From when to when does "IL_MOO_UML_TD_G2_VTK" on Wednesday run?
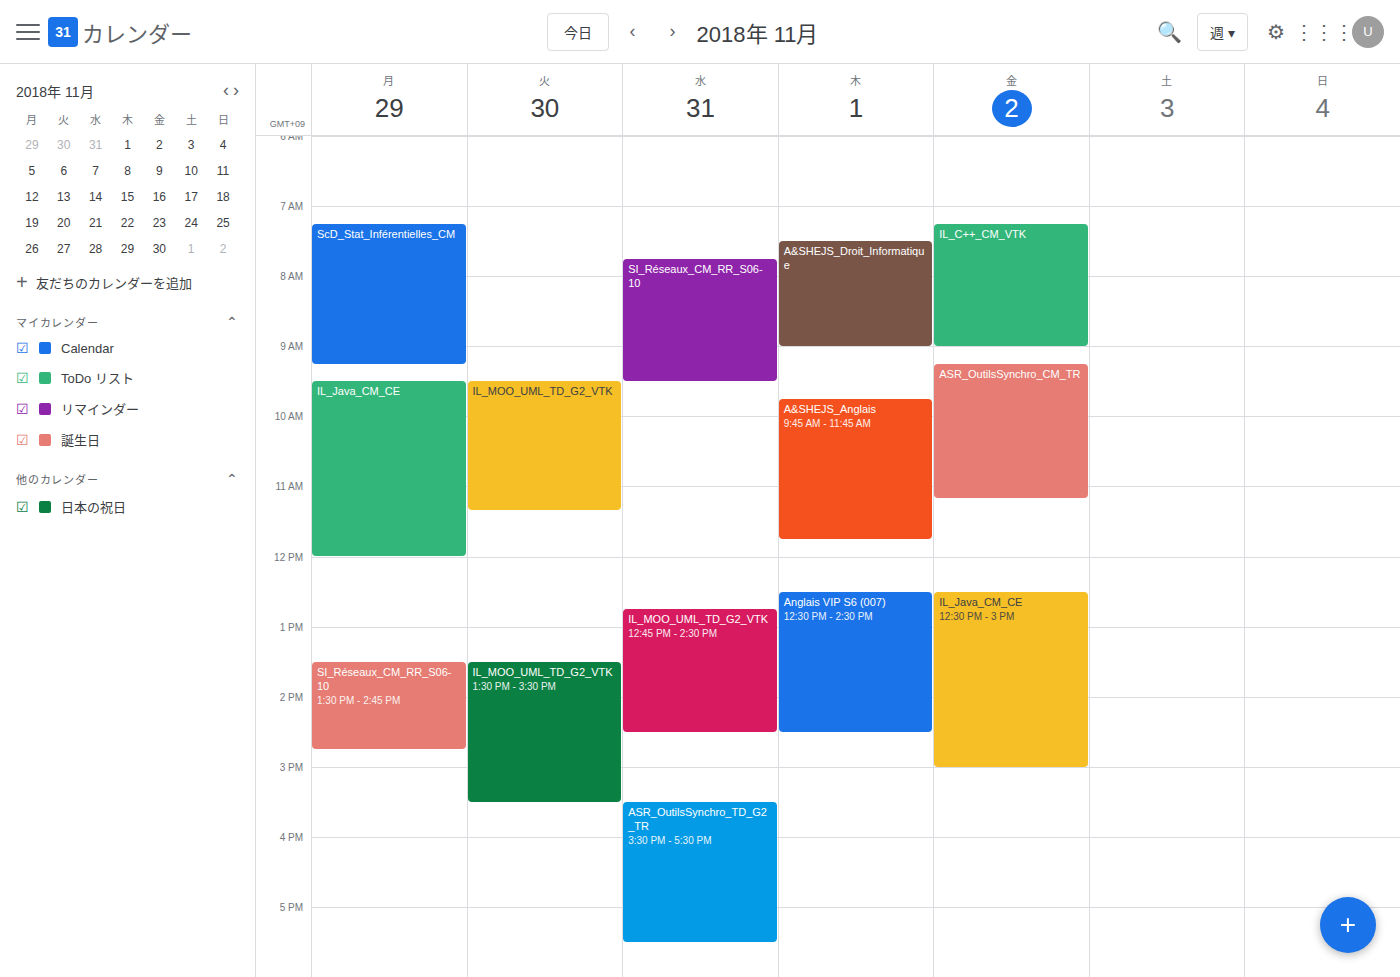
12:45 PM to 2:30 PM